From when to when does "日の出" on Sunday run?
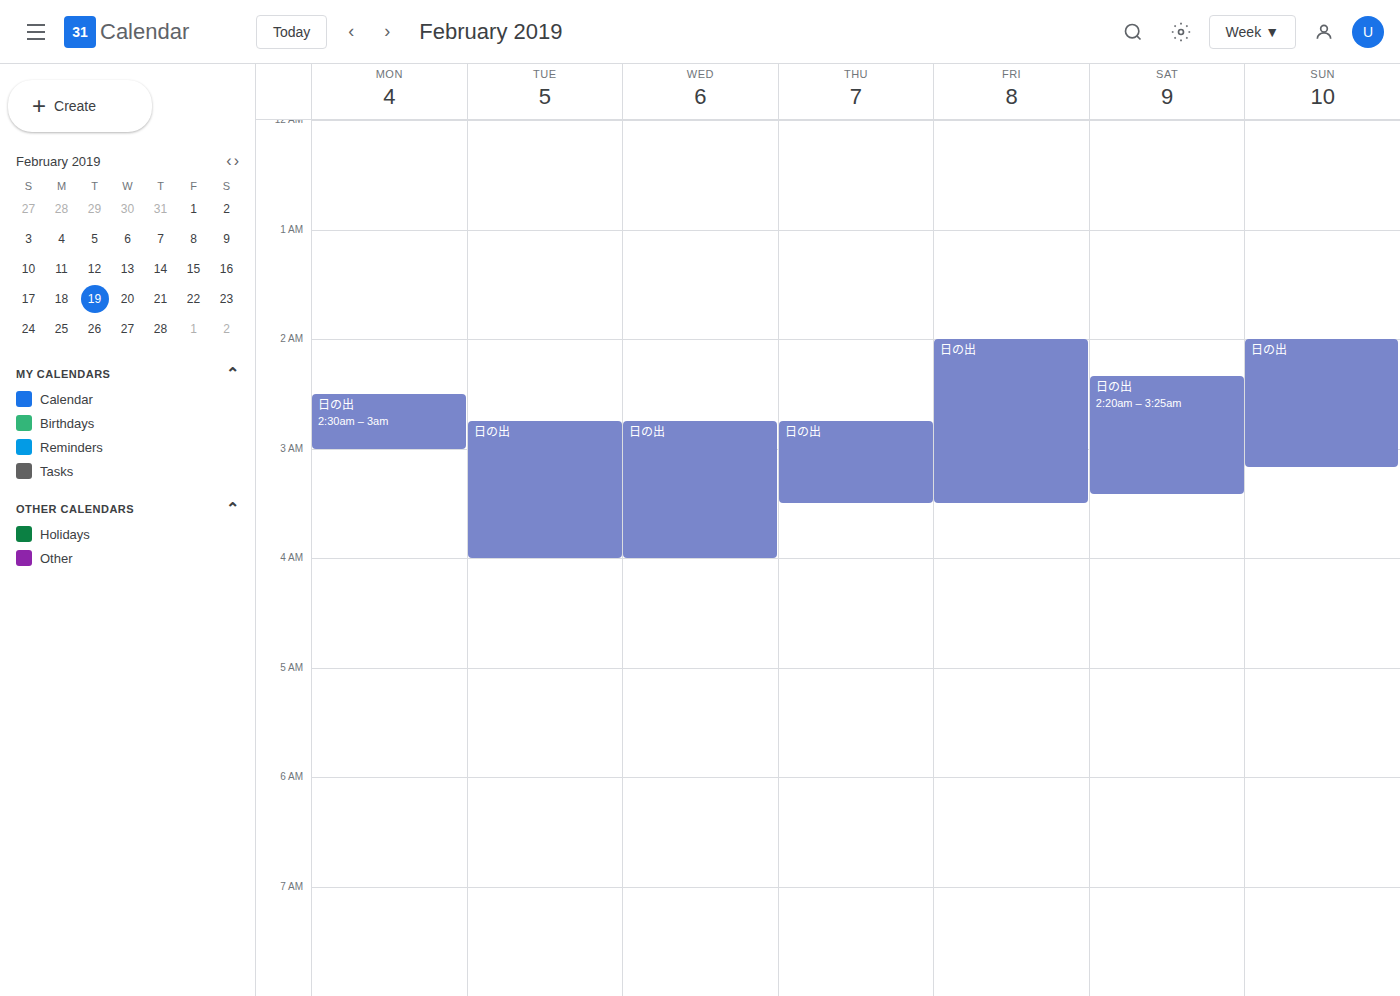
2:00 AM to 3:10 AM